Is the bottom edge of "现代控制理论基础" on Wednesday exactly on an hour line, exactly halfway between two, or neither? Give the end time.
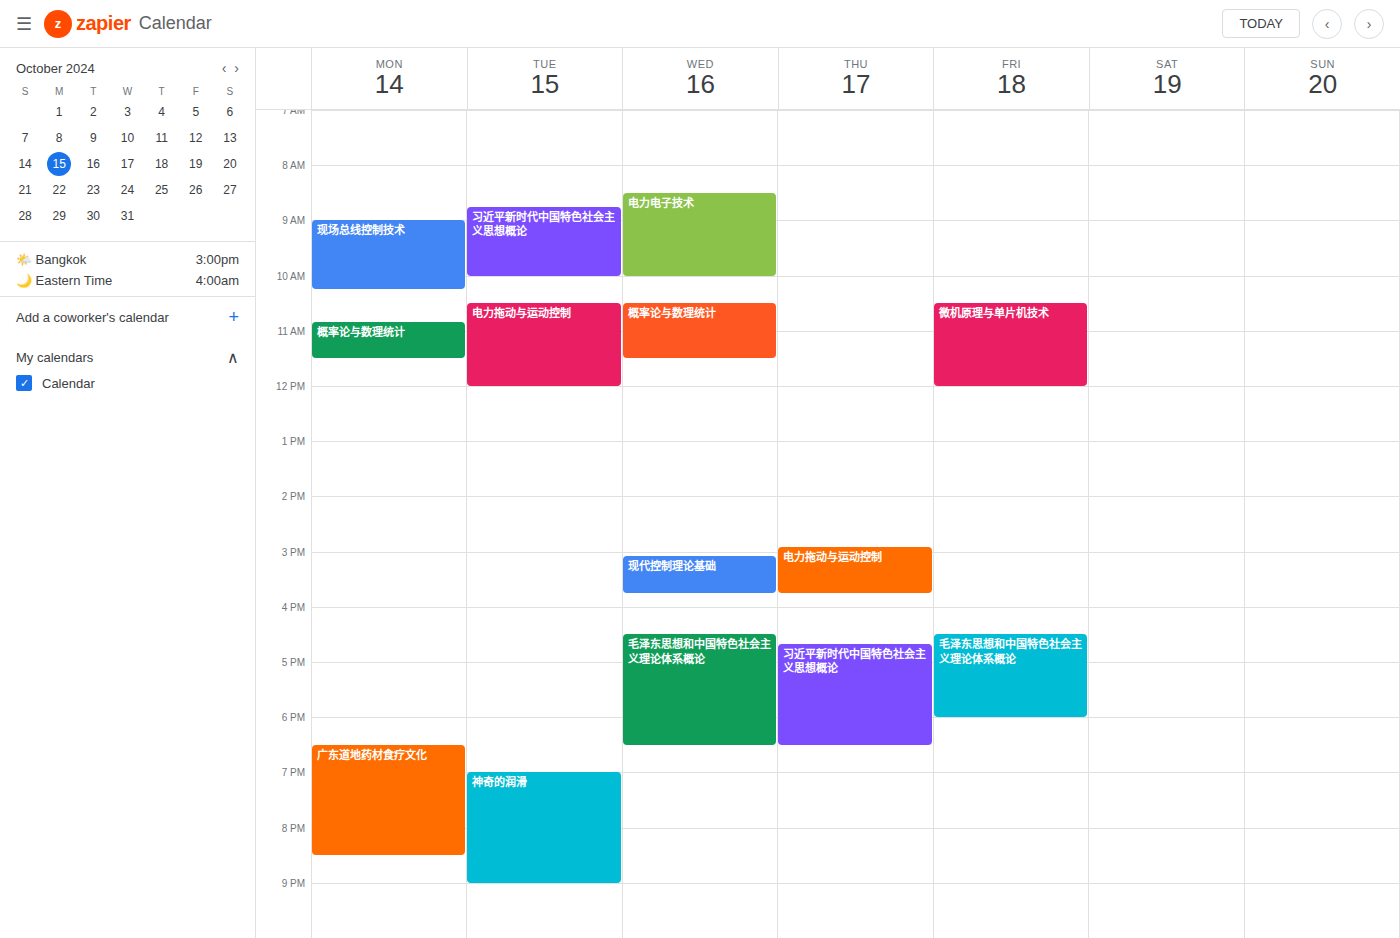
3:45 PM -- neither: three quarters of the way from the 3 PM line to the 4 PM line.